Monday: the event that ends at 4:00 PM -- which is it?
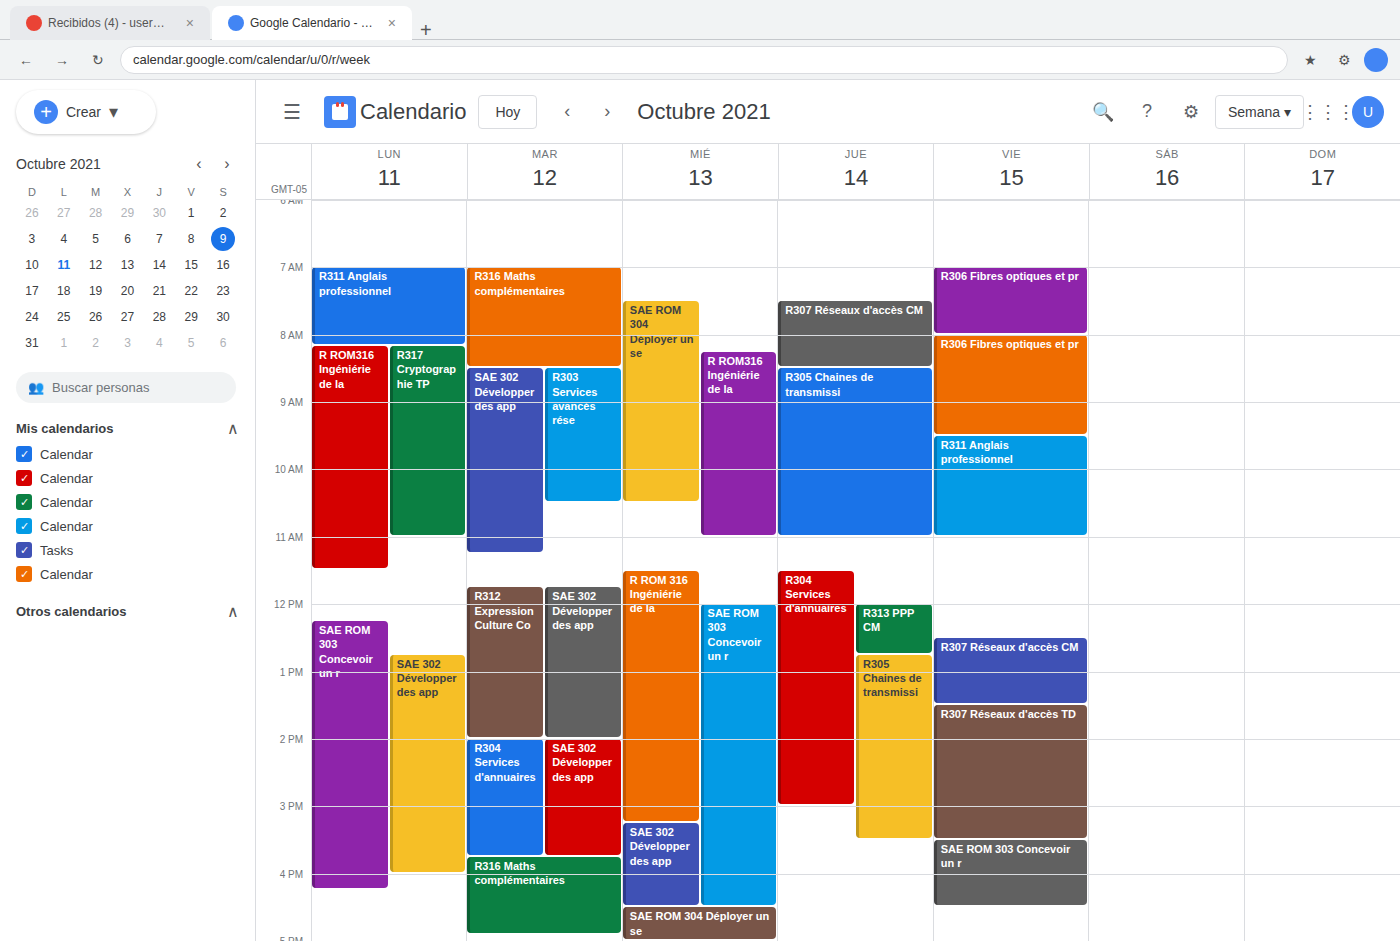
"SAE 302 Développer des app"